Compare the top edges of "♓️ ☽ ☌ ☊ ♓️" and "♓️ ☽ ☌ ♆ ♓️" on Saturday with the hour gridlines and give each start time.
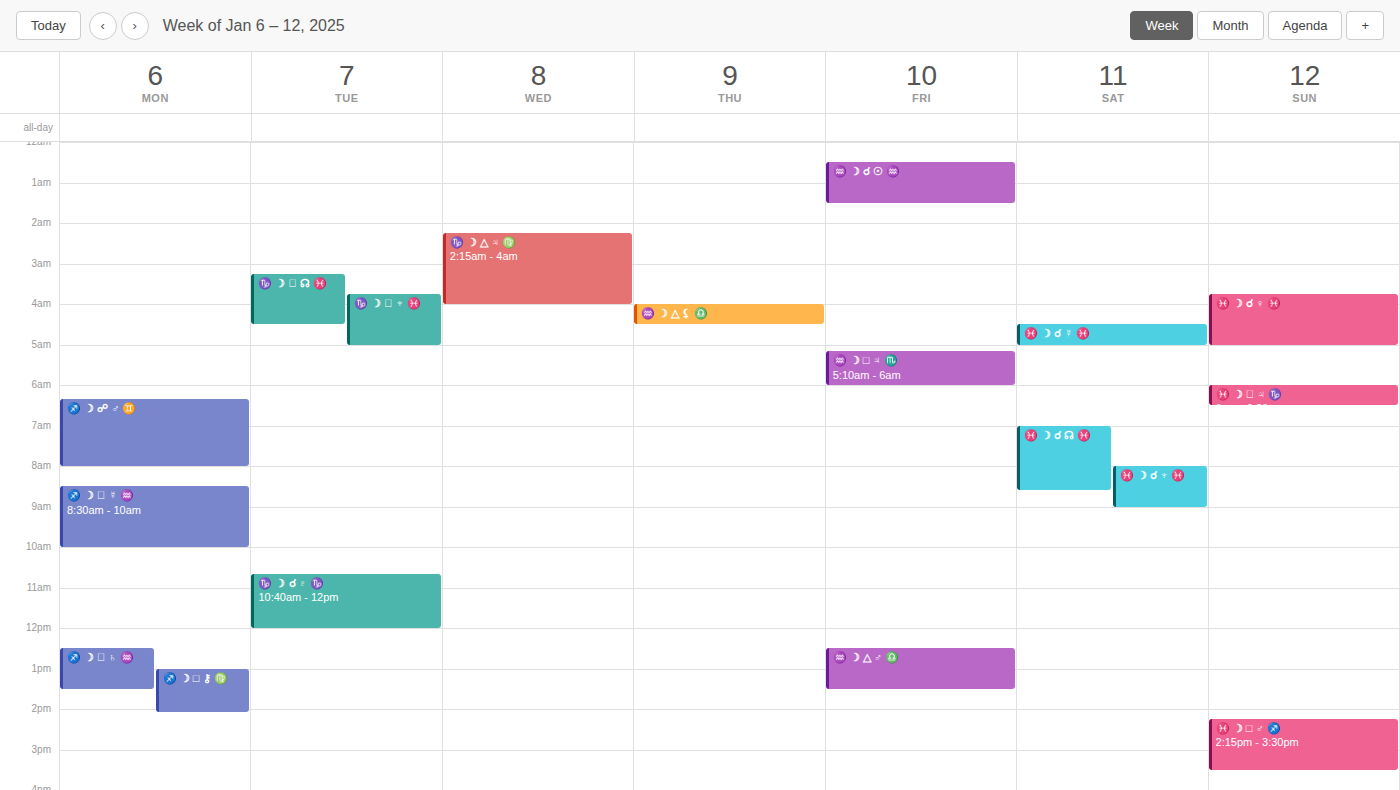
"♓️ ☽ ☌ ☊ ♓️": 7:00 AM, exactly on the 7 AM line. "♓️ ☽ ☌ ♆ ♓️": 8:00 AM, exactly on the 8 AM line.